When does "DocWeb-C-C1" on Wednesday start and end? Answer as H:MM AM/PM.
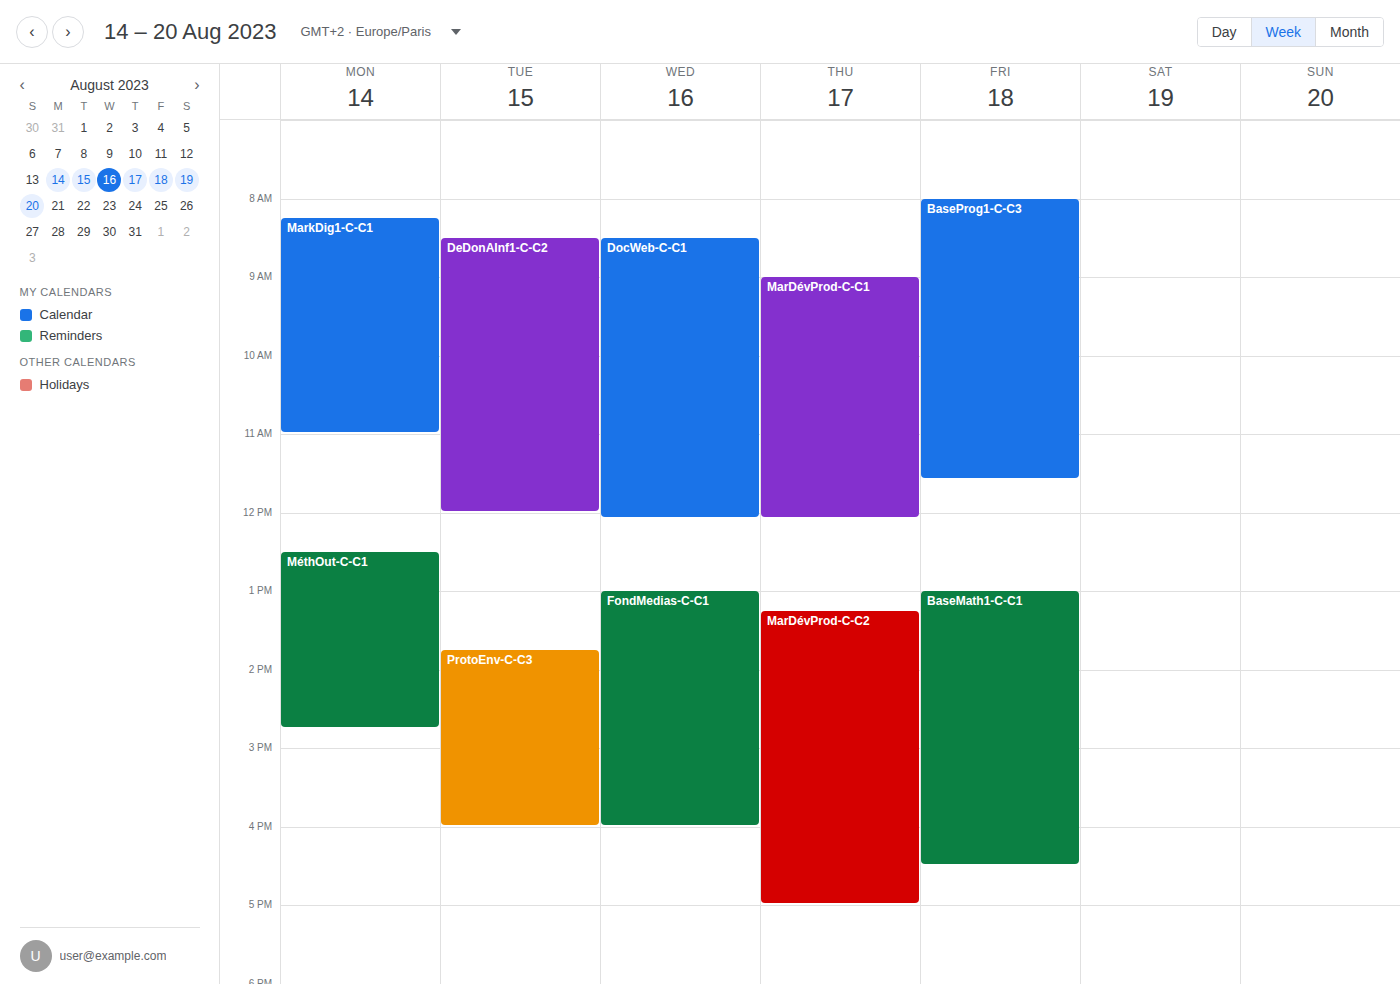
8:30 AM to 12:05 PM